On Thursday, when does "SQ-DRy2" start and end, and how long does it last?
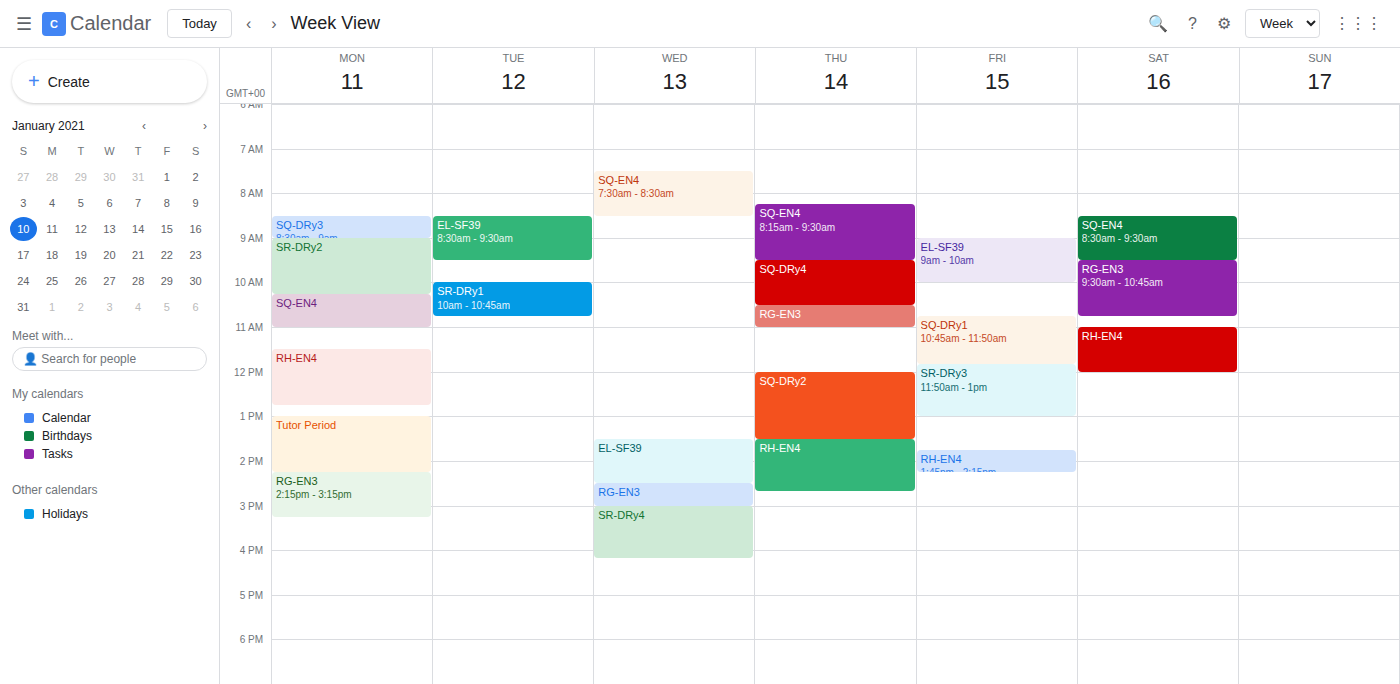
12:00 PM to 1:30 PM, 1 hour 30 minutes